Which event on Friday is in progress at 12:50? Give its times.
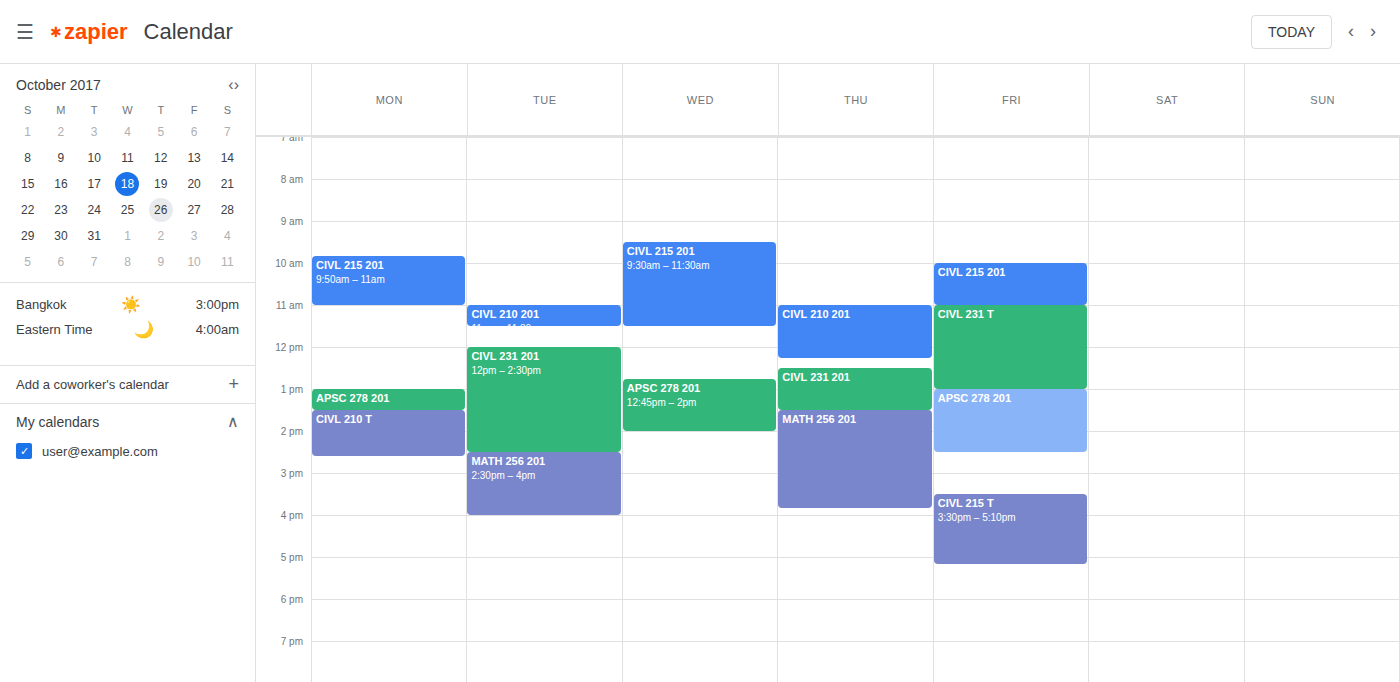
"CIVL 231 T", 11:00 to 13:00